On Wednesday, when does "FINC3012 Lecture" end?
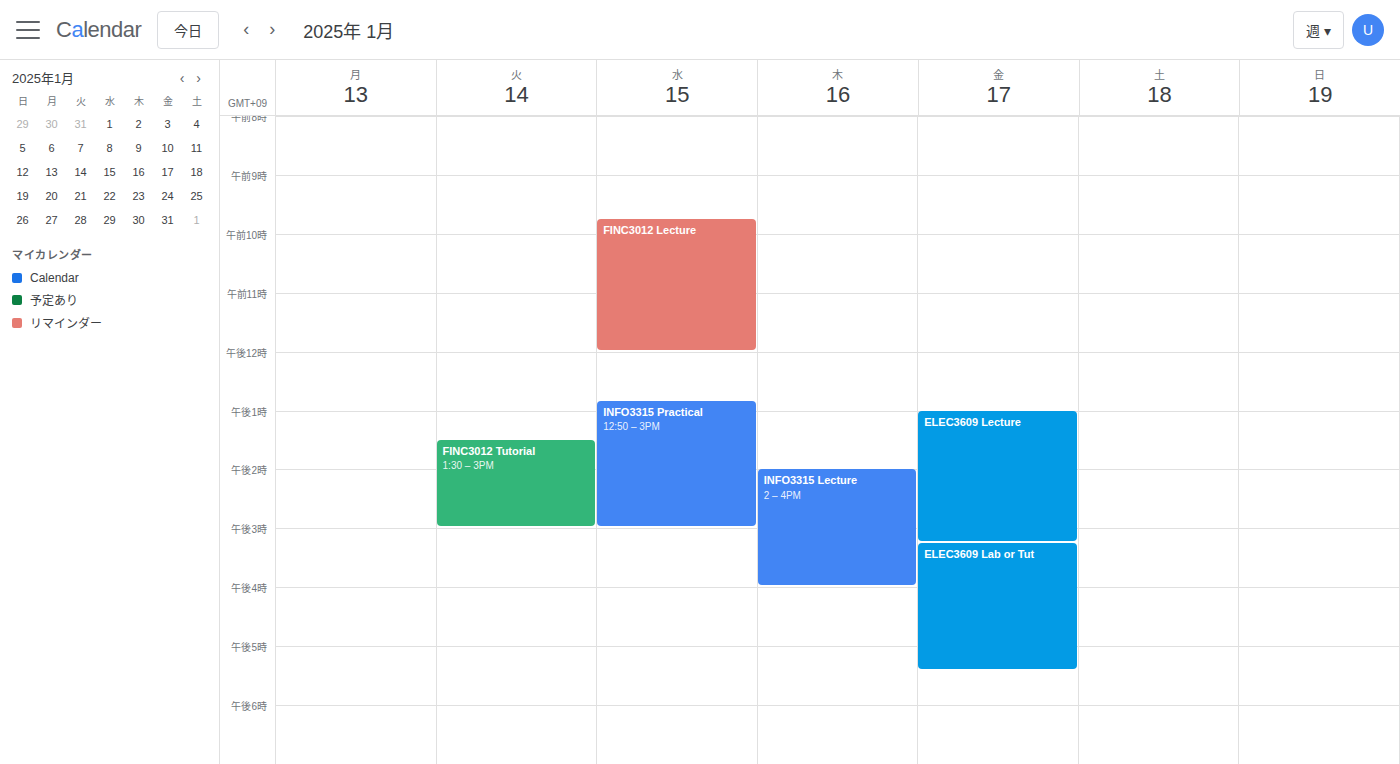
12:00 PM